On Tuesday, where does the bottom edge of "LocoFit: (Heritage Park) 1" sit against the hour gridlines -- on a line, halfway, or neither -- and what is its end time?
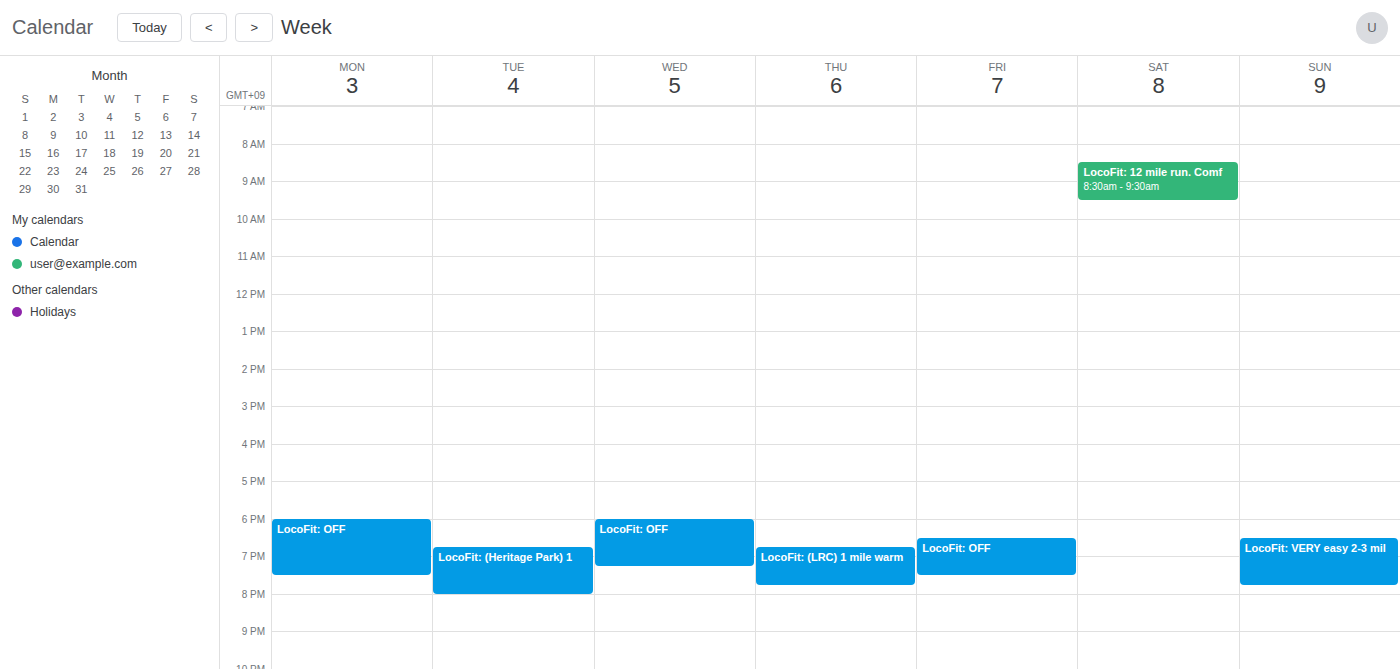
8:00 PM -- exactly on the 8 PM line.